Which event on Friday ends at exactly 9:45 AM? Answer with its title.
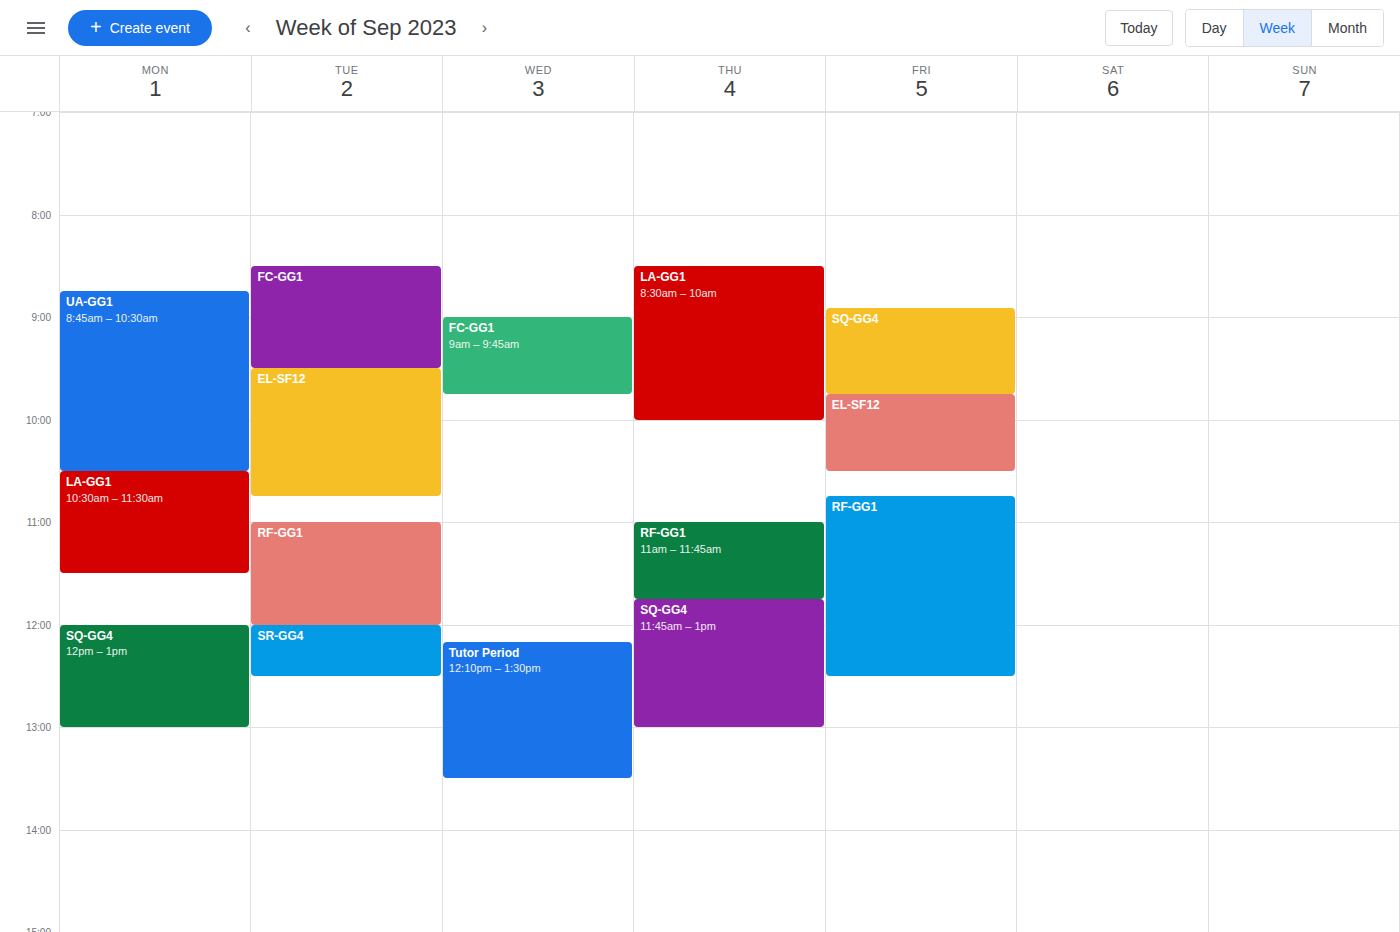
"SQ-GG4"